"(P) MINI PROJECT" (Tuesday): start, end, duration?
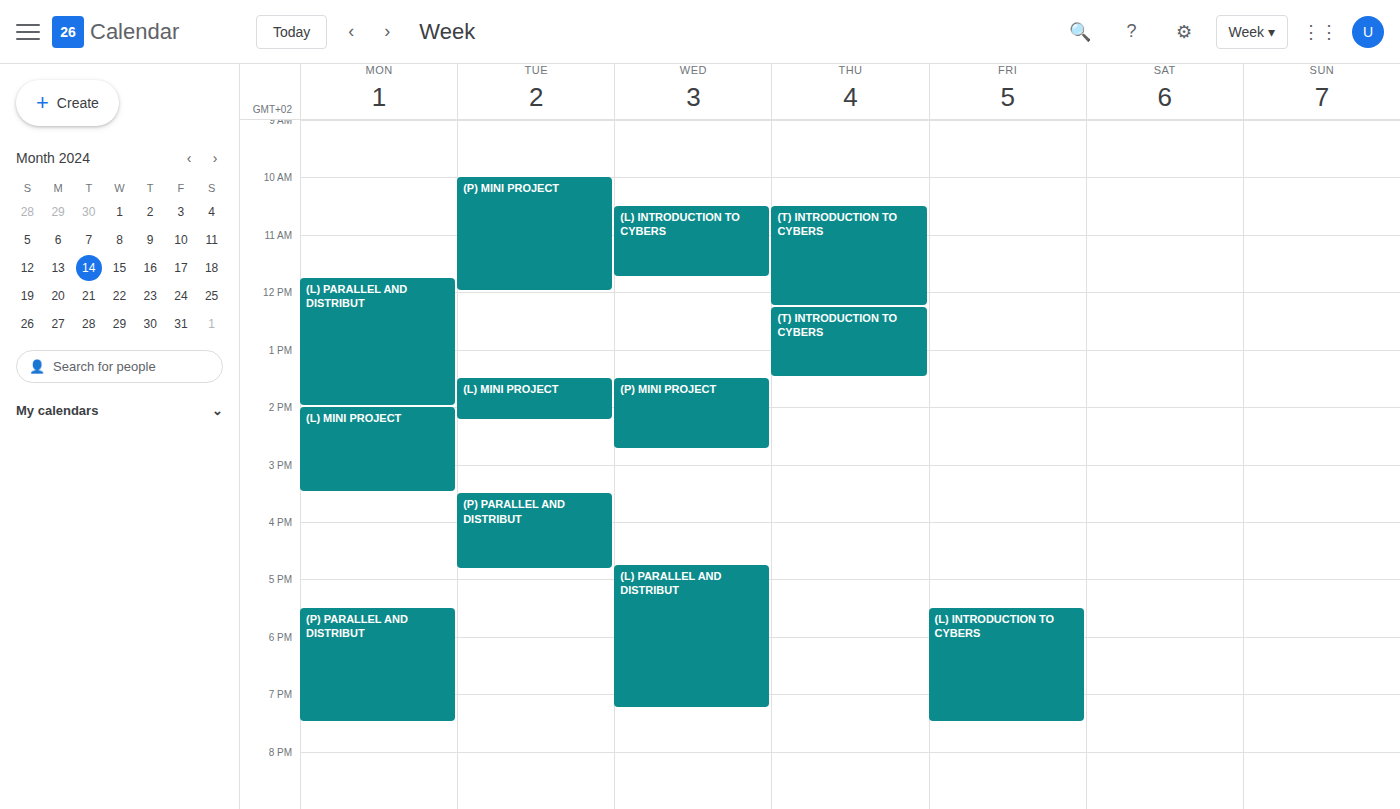
10:00 AM to 12:00 PM, 2 hours